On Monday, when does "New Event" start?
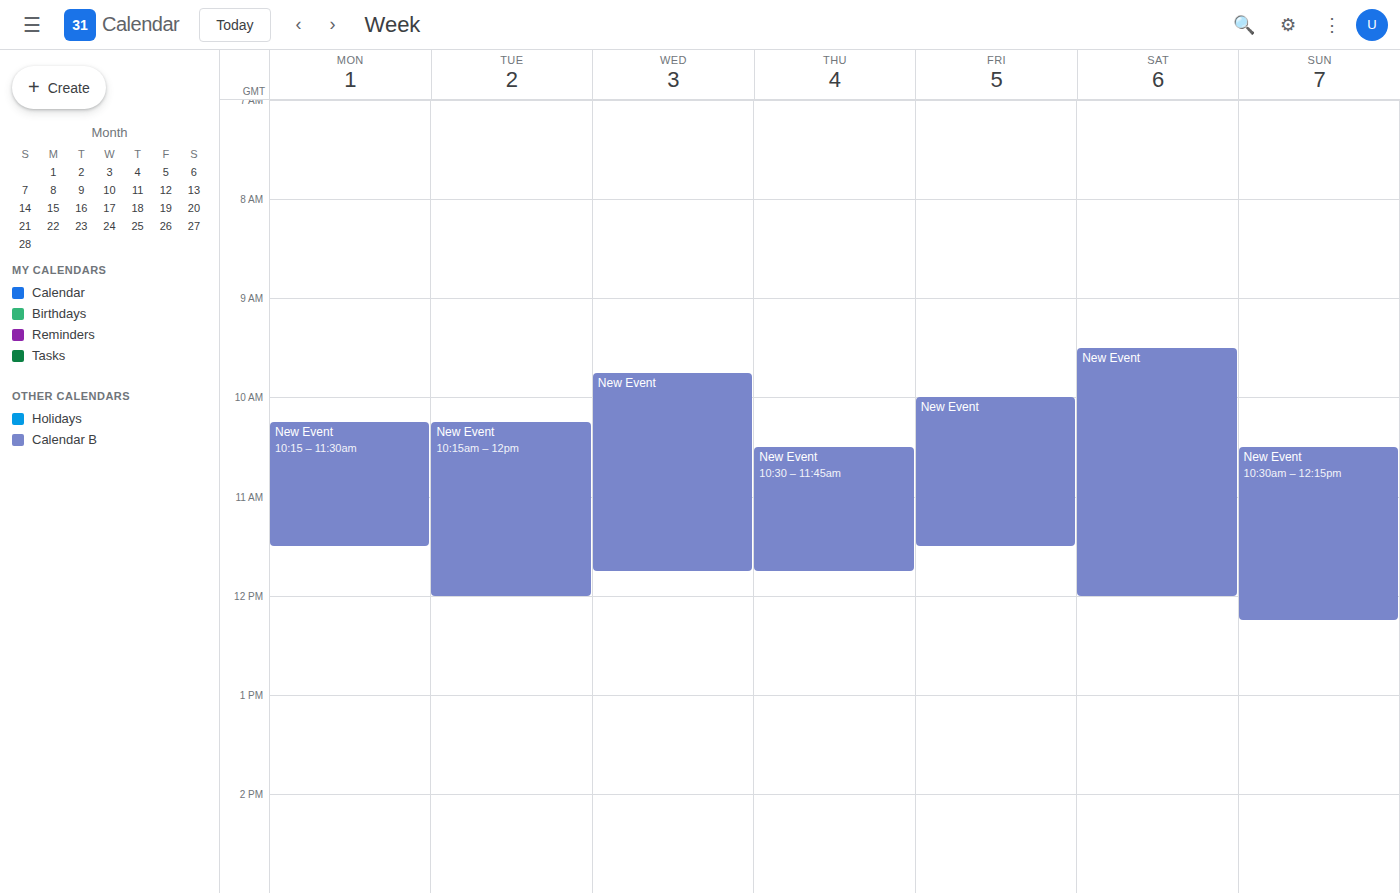
10:15